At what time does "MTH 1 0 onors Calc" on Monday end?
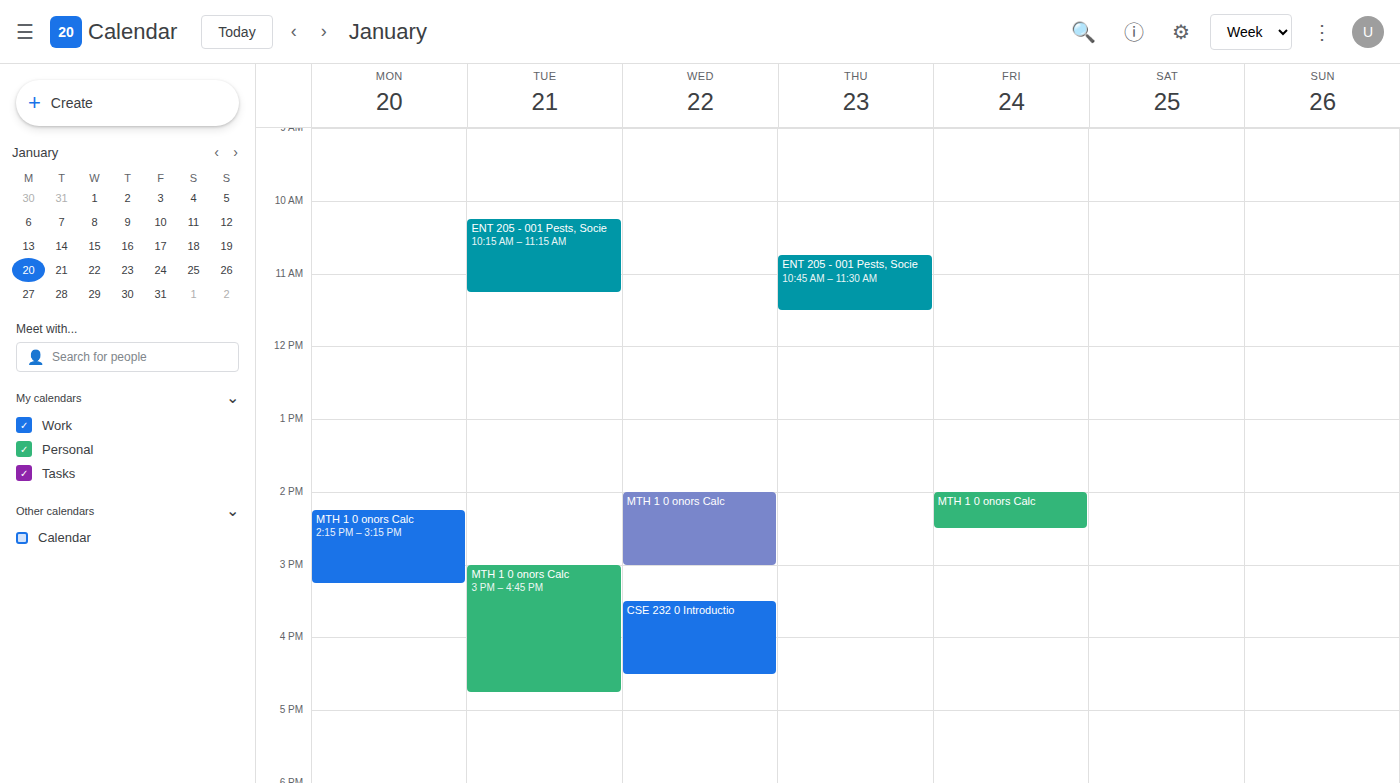
3:15 PM